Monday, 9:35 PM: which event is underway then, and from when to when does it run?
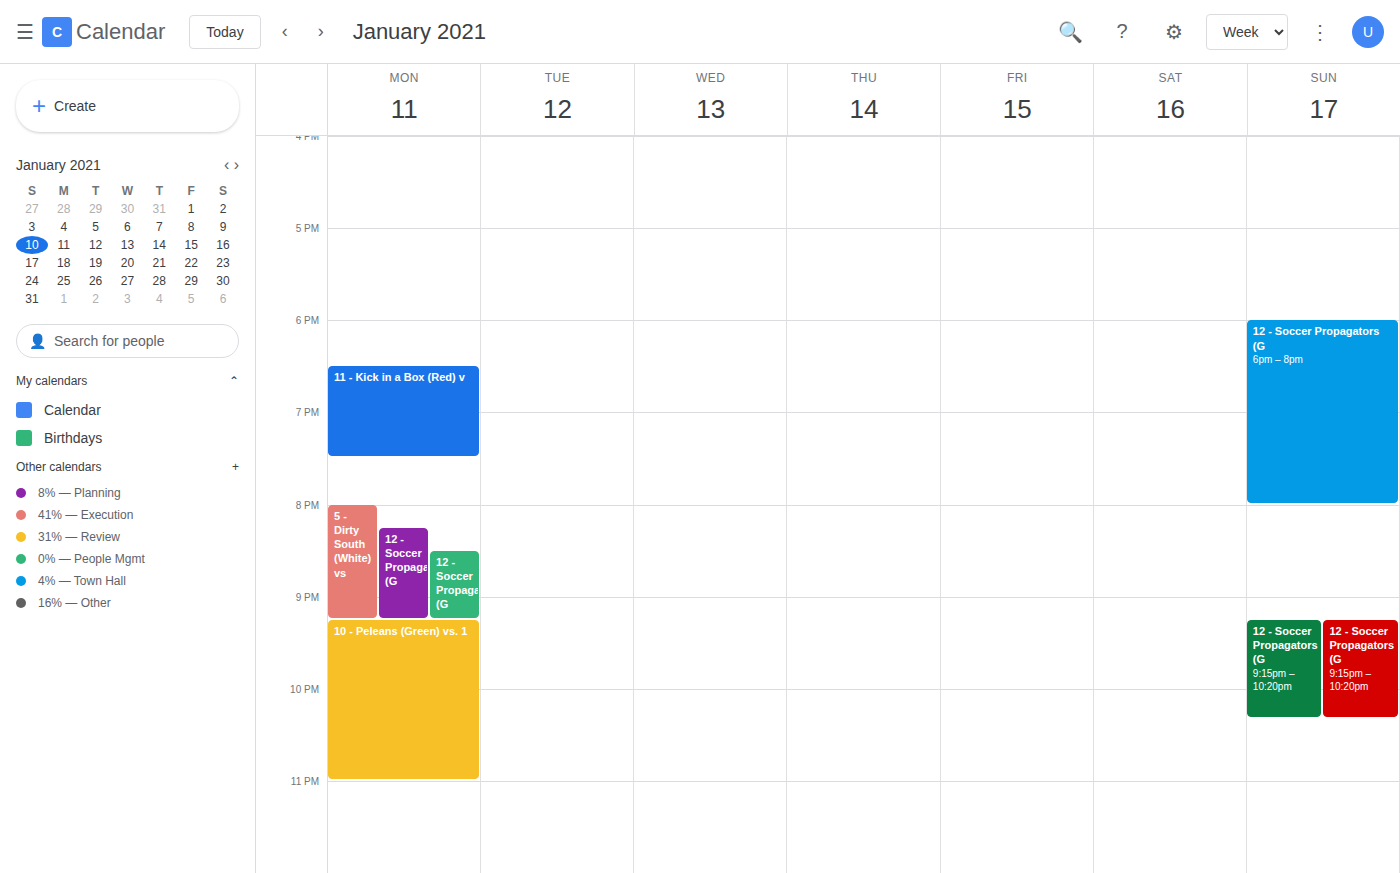
"10 - Peleans (Green) vs. 1", 9:15 PM to 11:00 PM